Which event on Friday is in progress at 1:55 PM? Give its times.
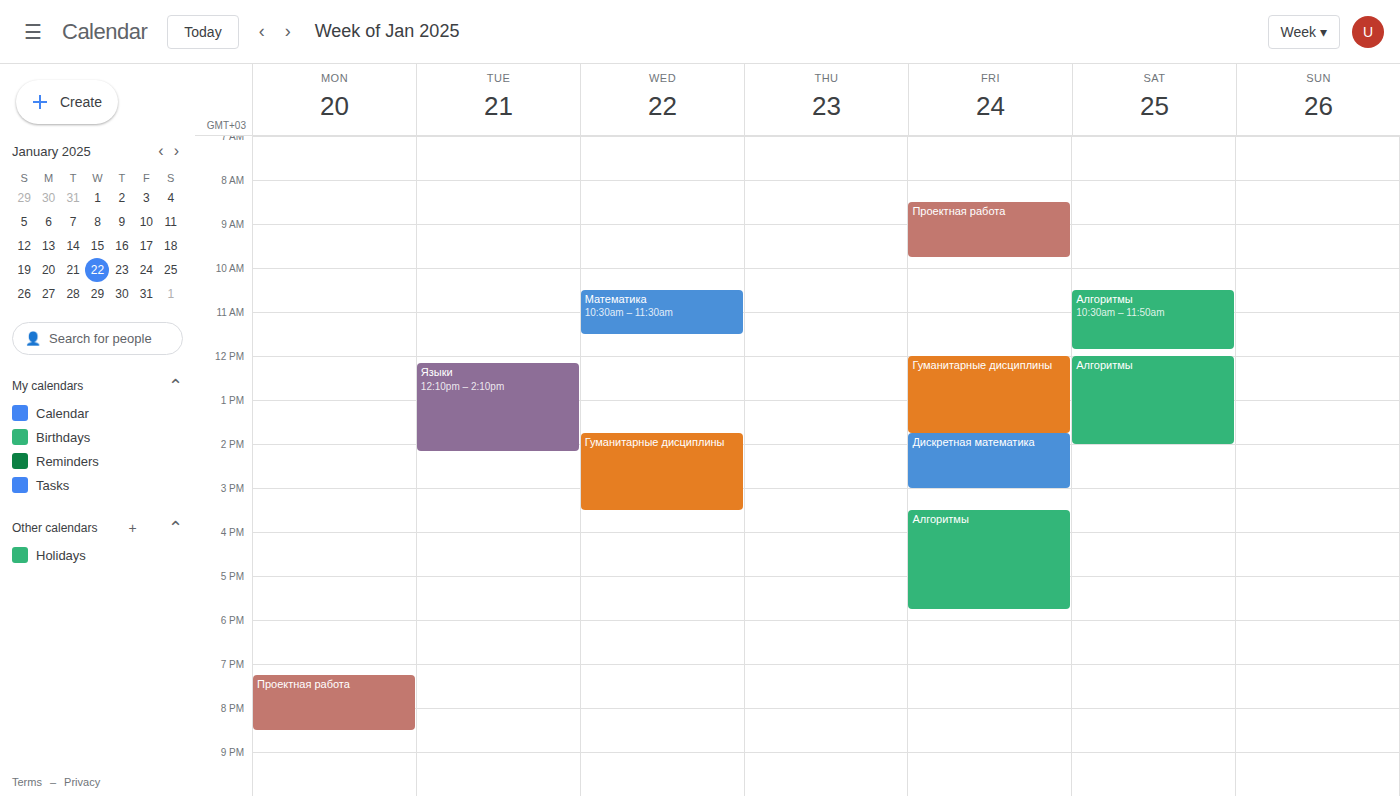
"Дискретная математика", 1:45 PM to 3:00 PM